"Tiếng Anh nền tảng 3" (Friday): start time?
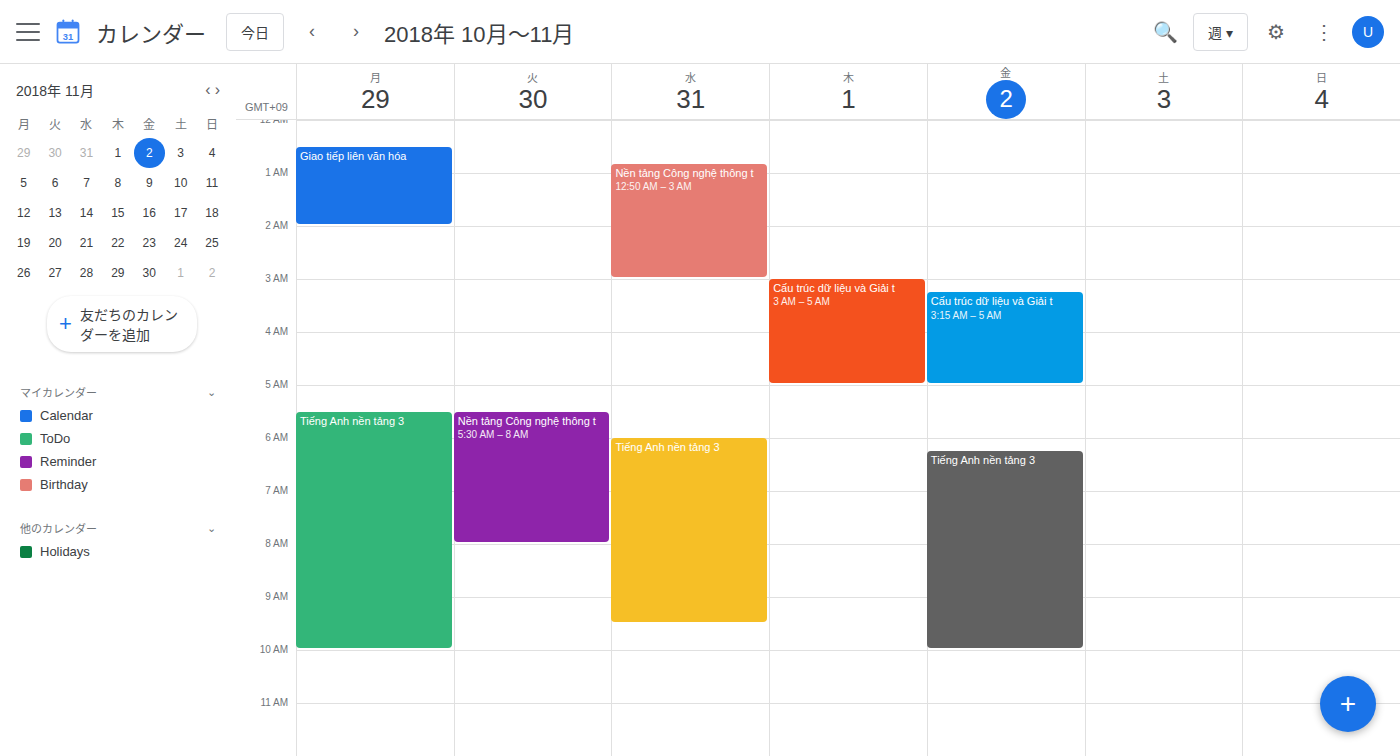
6:15 AM